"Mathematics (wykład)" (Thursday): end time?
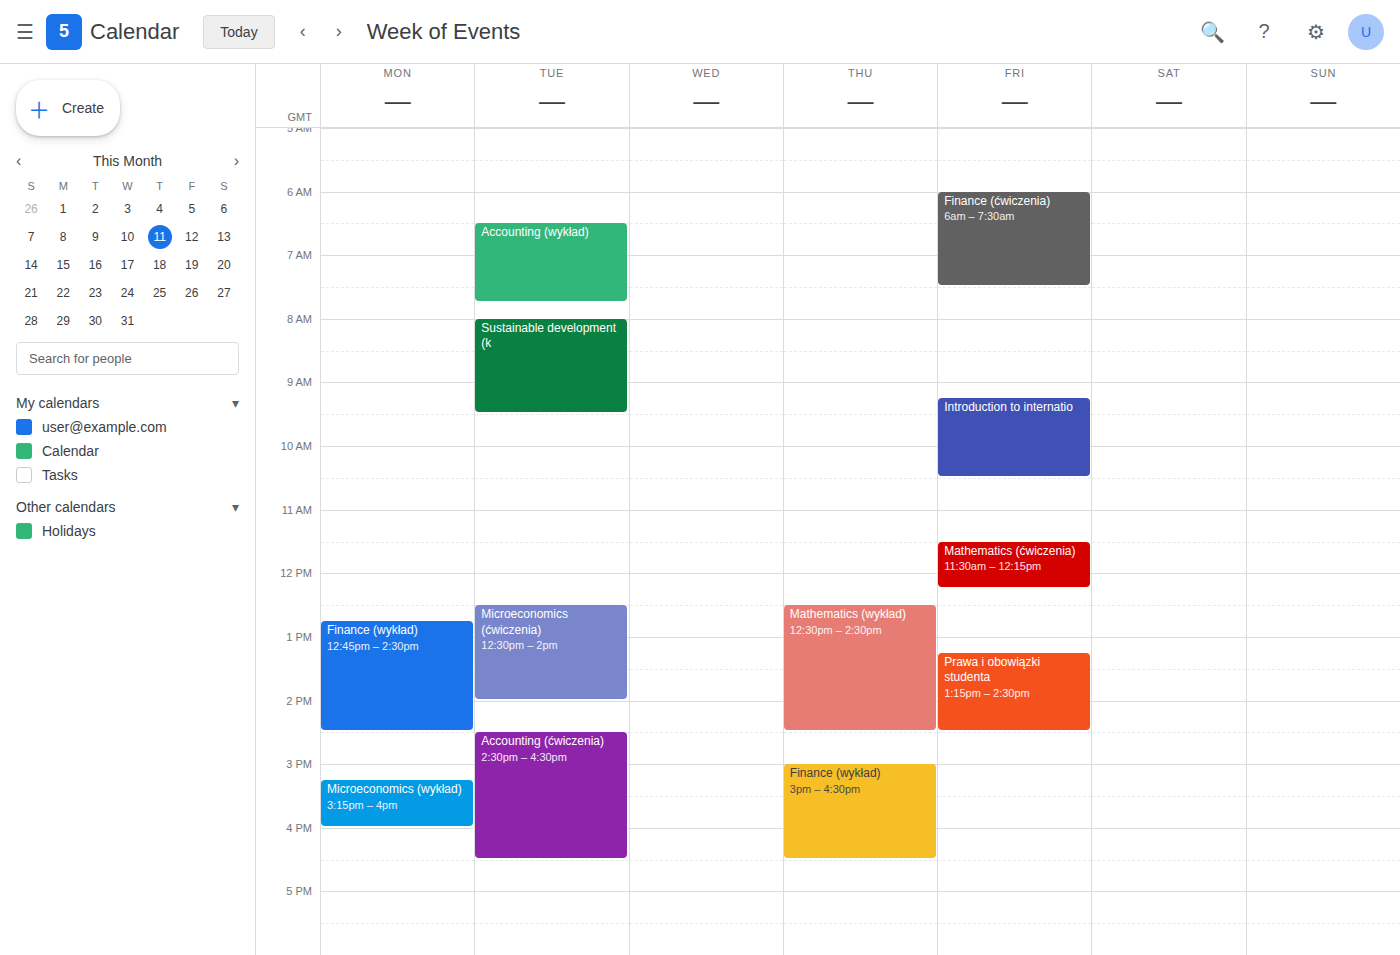
2:30 PM